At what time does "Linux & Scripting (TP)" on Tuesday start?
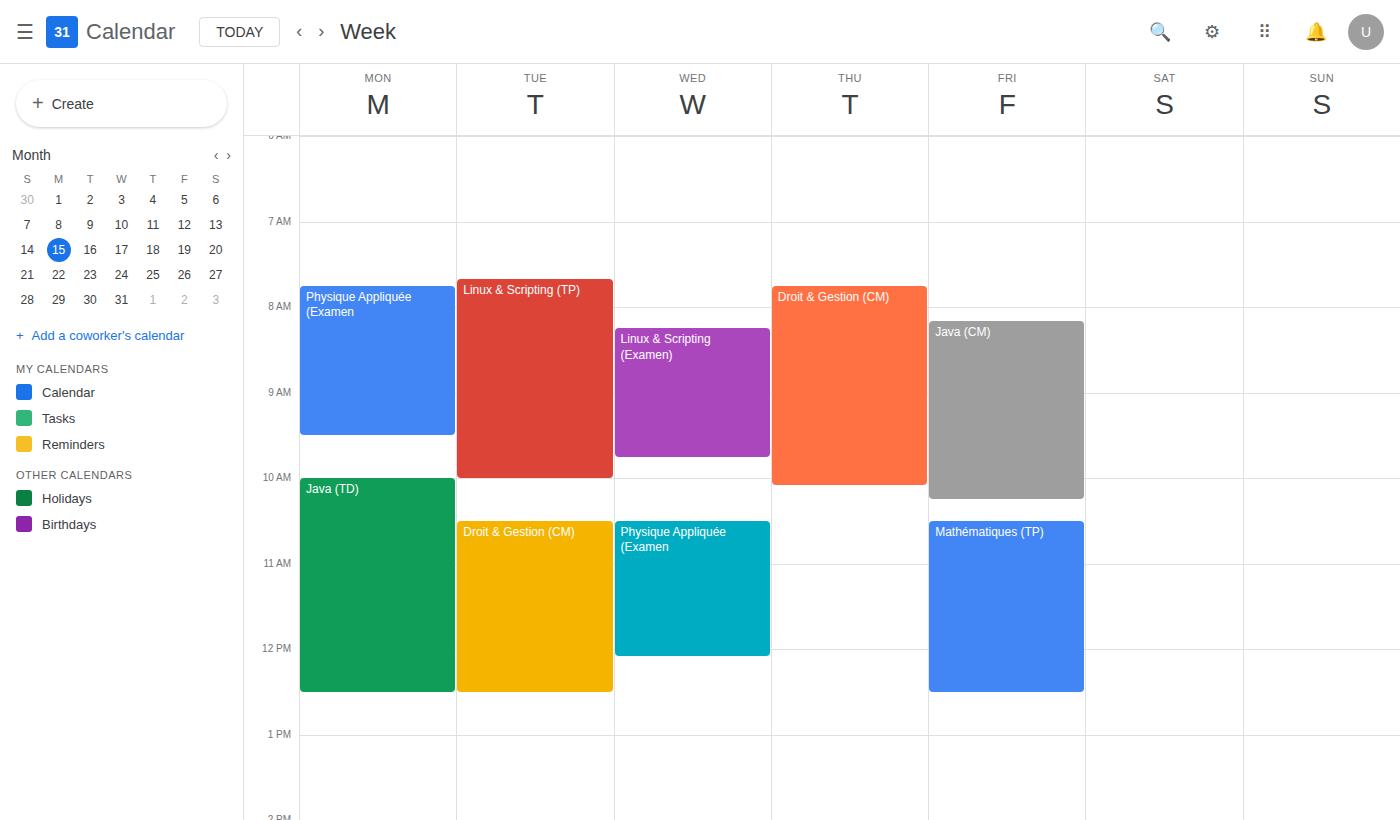
7:40 AM